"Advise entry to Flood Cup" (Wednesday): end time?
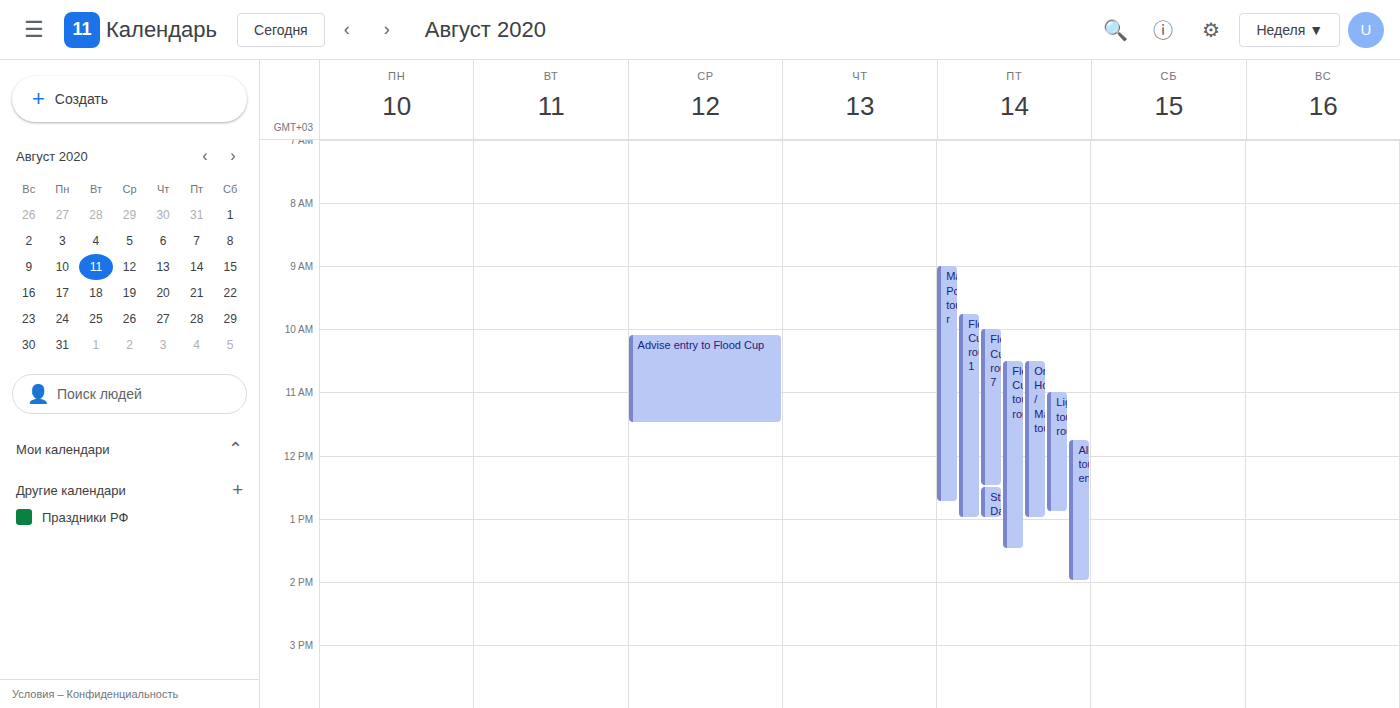
11:30 AM